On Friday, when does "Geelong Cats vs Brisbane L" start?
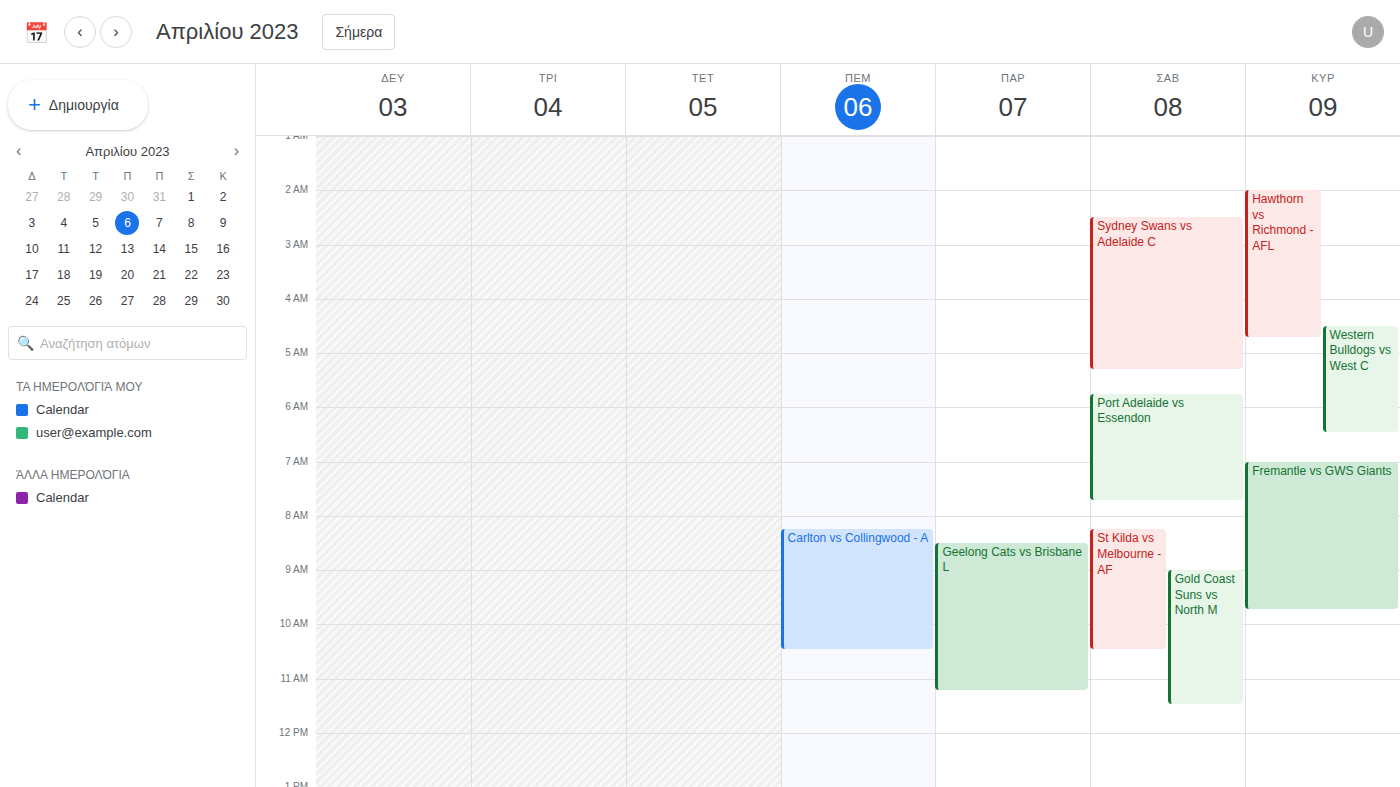
8:30 AM